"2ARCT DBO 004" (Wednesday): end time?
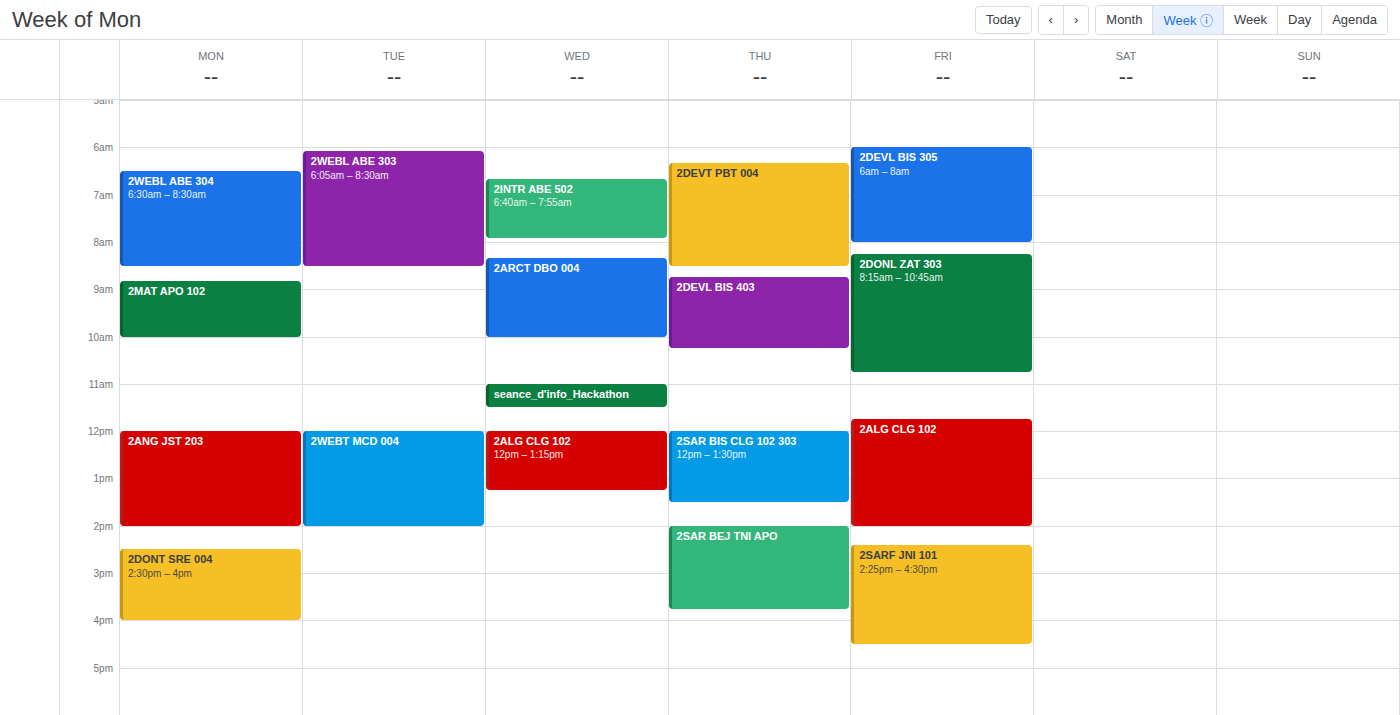
10:00 AM